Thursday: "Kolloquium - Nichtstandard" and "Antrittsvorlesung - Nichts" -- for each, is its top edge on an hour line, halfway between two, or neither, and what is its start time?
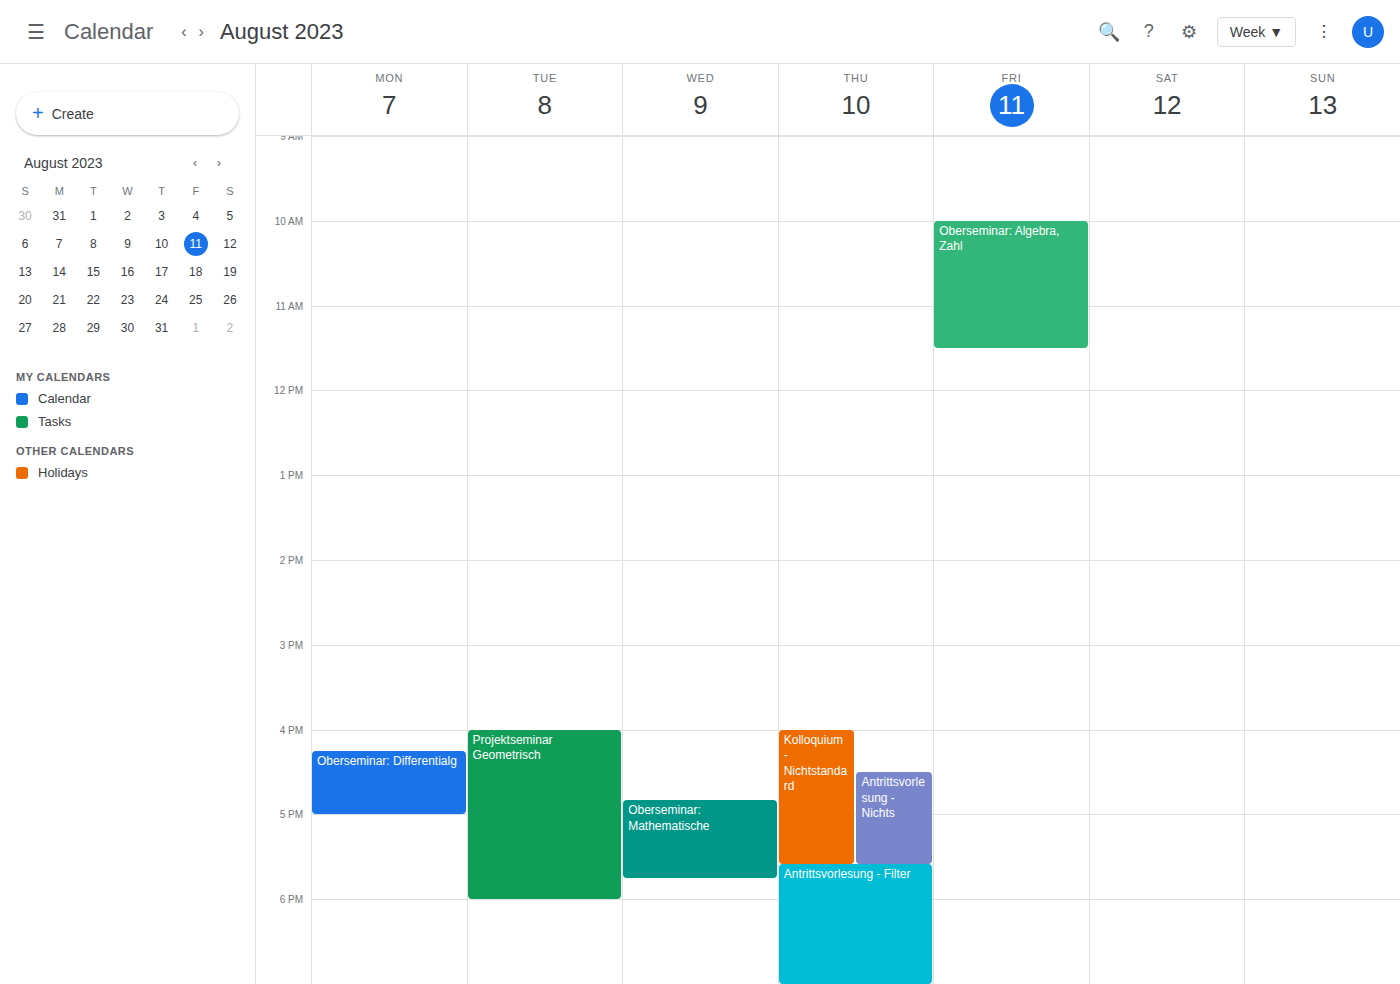
"Kolloquium - Nichtstandard": 4:00 PM, exactly on the 4 PM line. "Antrittsvorlesung - Nichts": 4:30 PM, halfway between the 4 PM and 5 PM lines.